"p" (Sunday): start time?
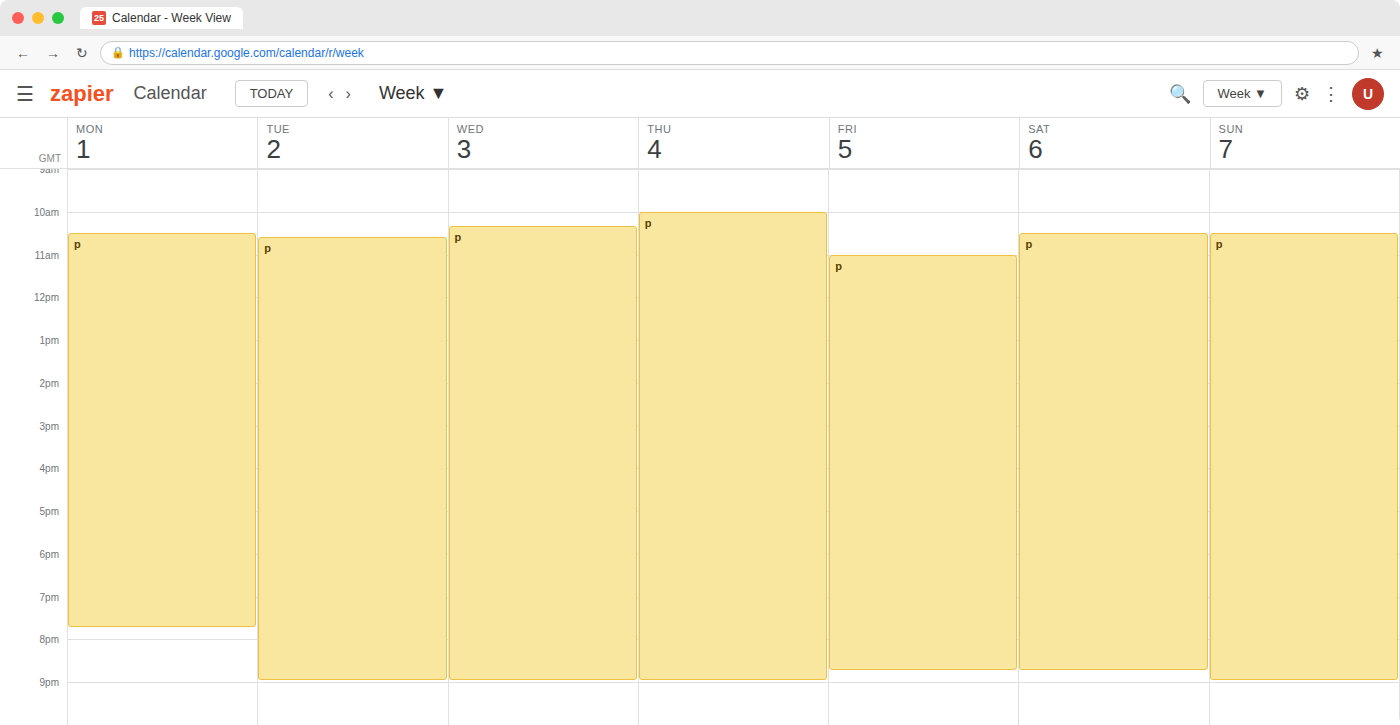
10:30 AM